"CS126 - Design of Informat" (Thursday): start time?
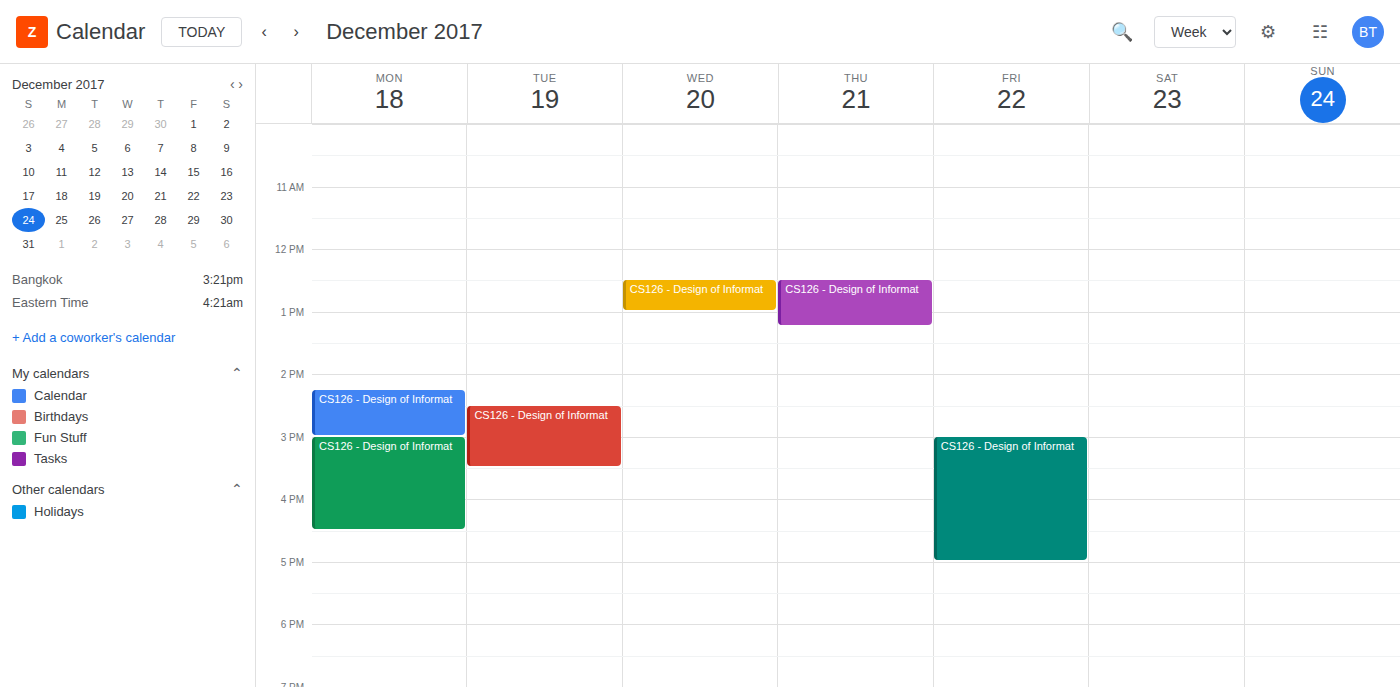
12:30